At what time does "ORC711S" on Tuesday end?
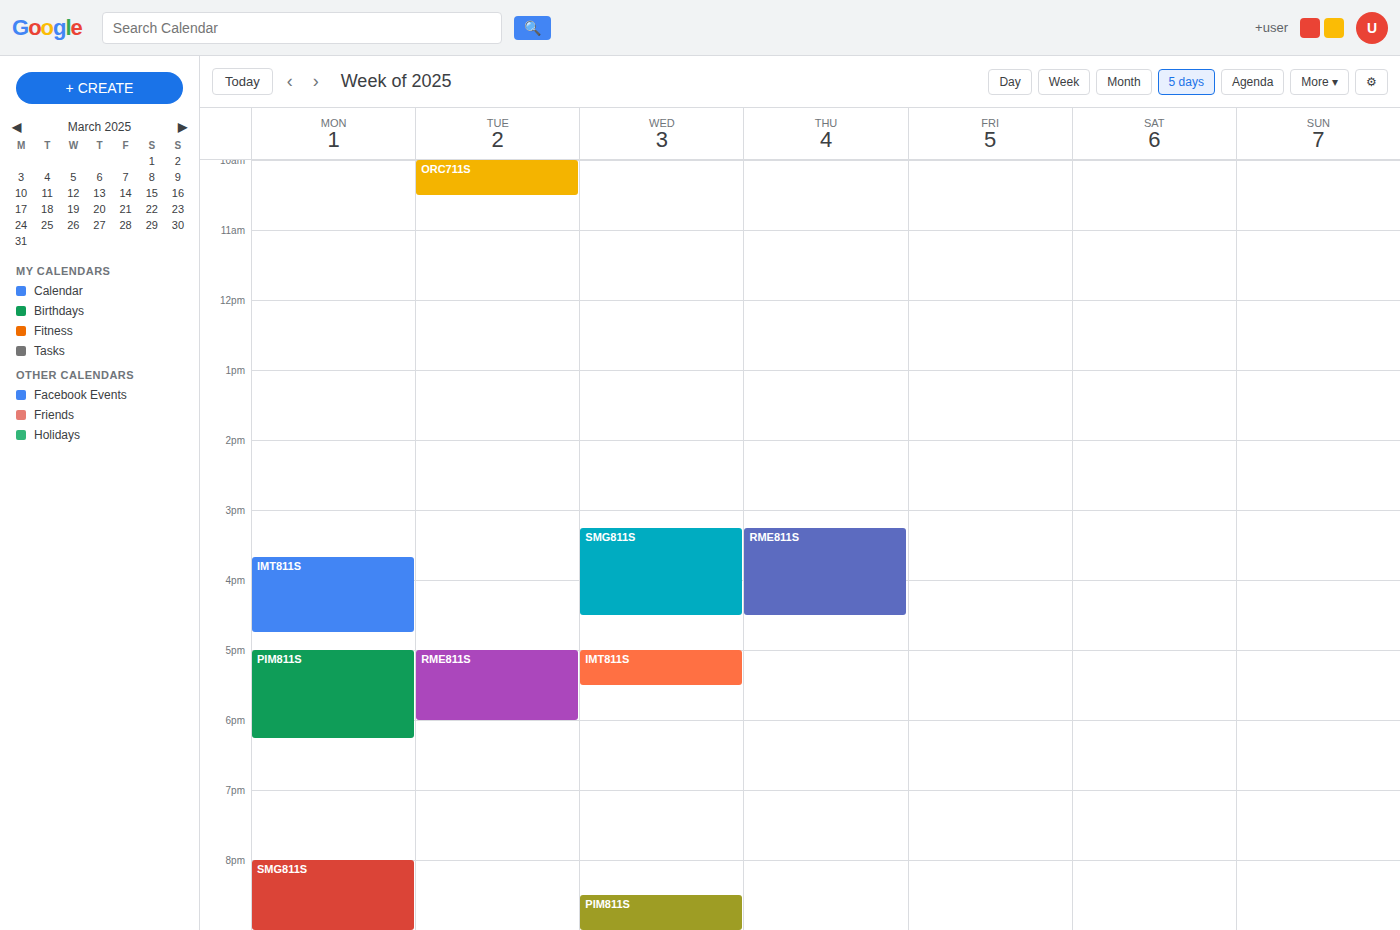
10:30 AM